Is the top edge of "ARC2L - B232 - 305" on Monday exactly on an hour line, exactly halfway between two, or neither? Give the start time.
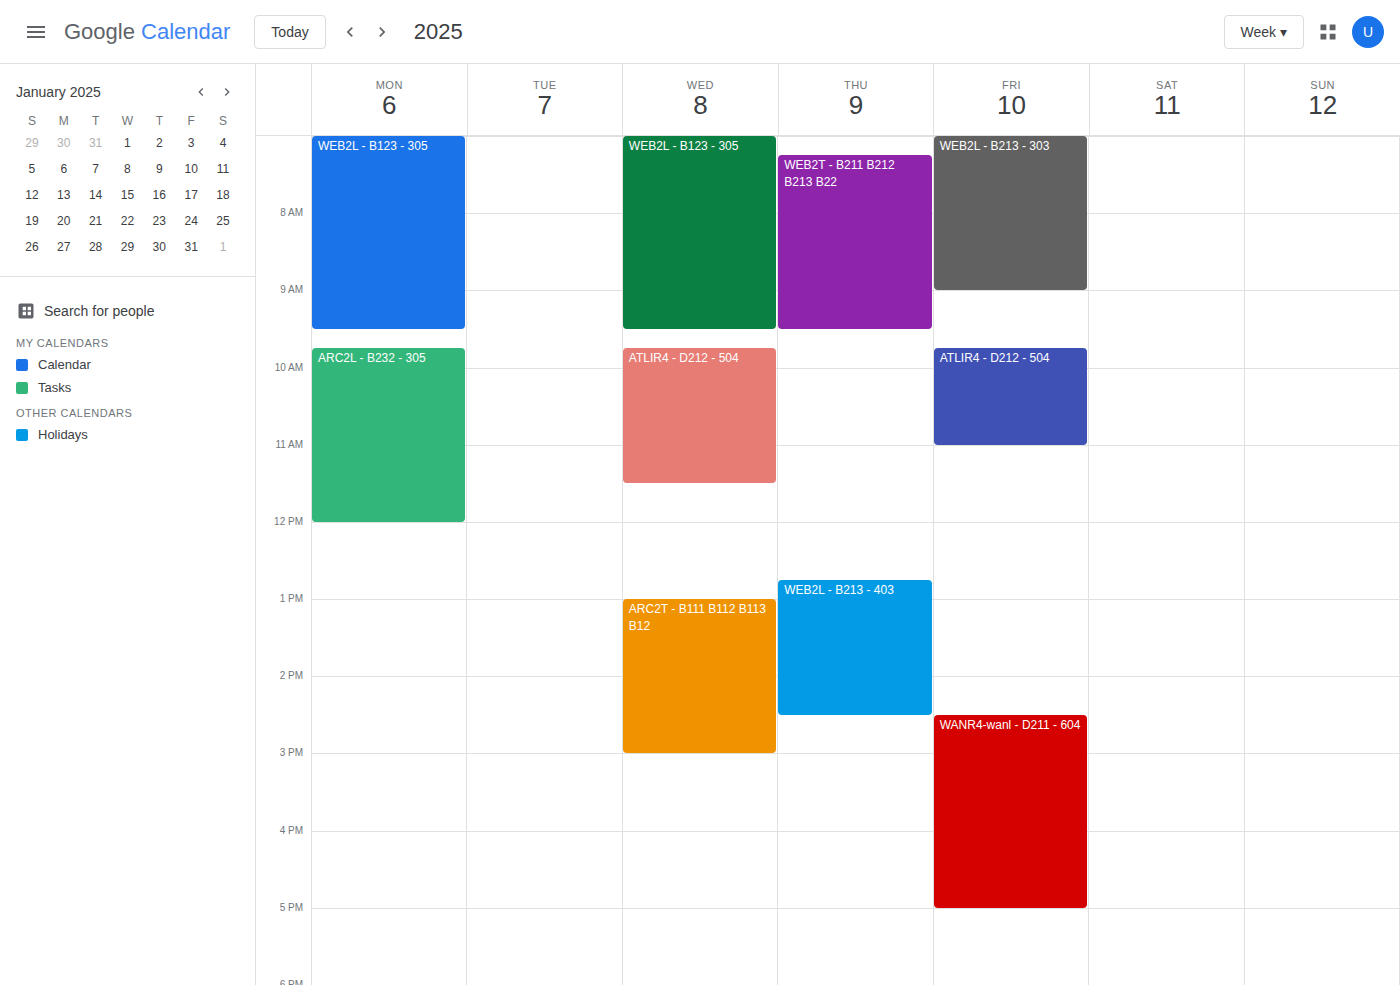
09:45 -- neither: three quarters of the way from the 09:00 line to the 10:00 line.